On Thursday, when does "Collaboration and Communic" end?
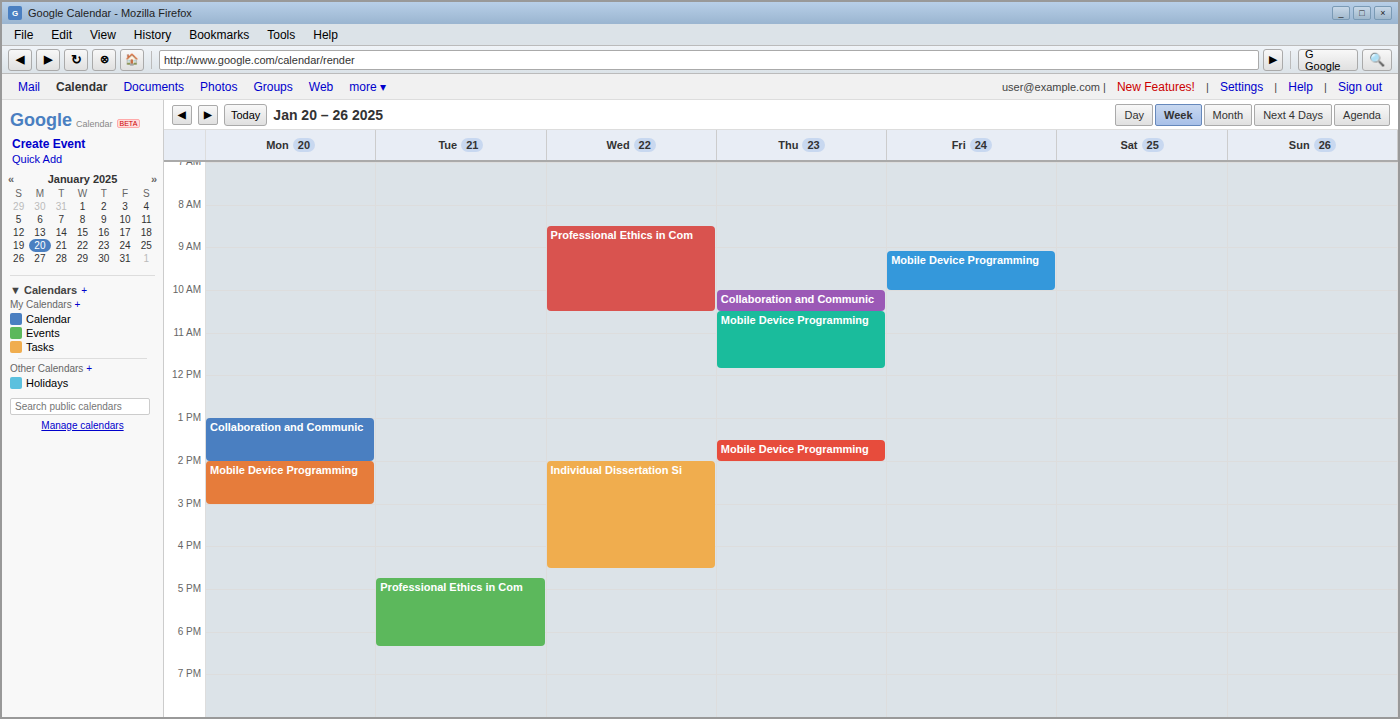
10:30 AM